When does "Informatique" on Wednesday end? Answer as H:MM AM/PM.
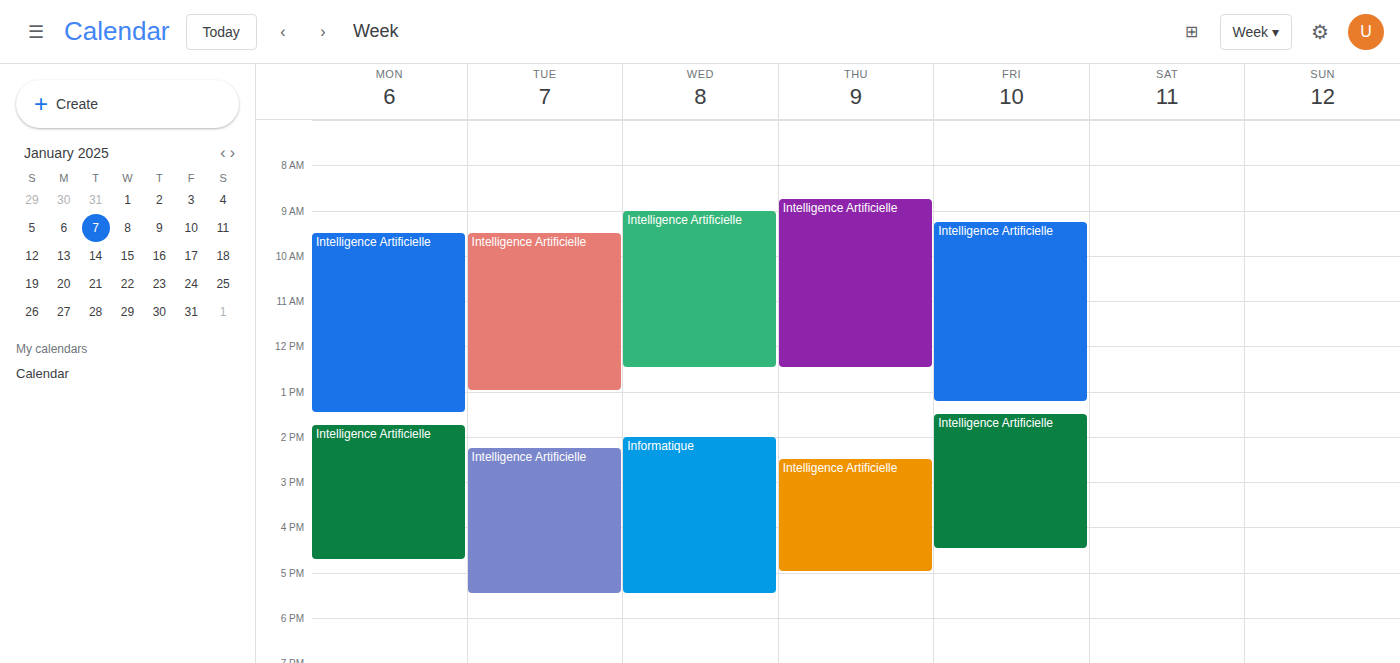
5:30 PM